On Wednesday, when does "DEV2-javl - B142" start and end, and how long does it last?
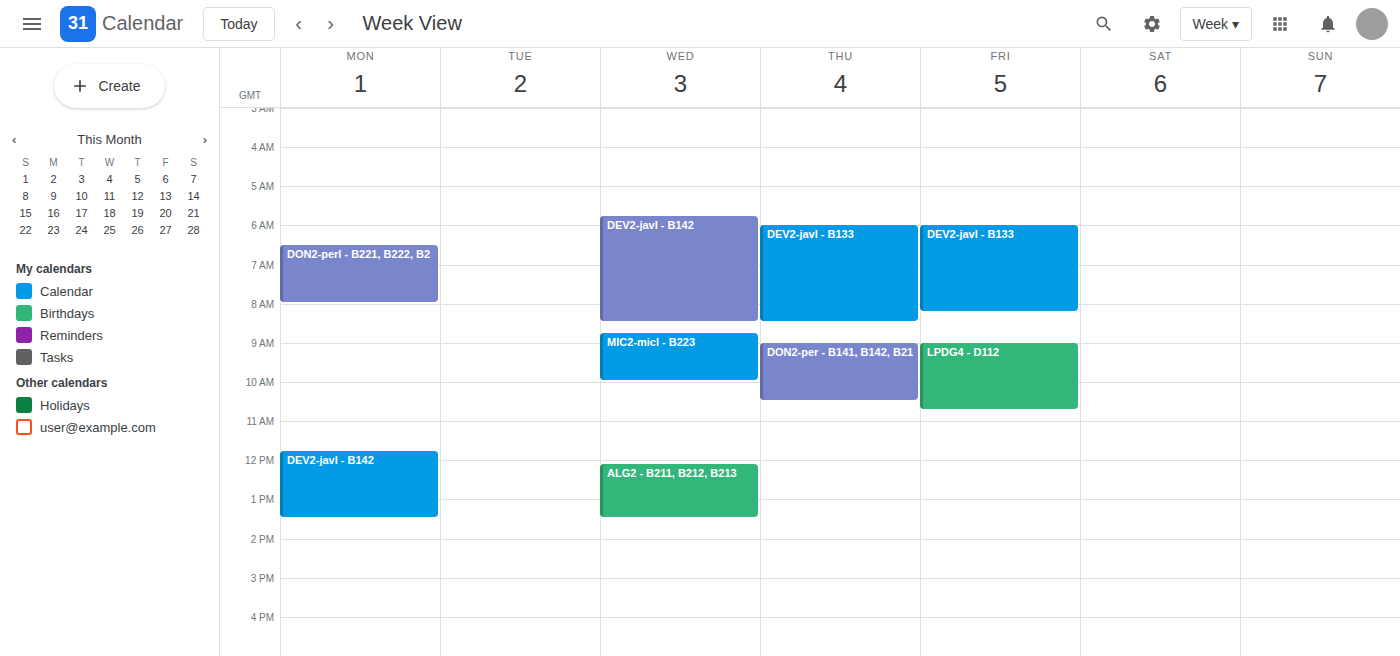
5:45 AM to 8:30 AM, 2 hours 45 minutes